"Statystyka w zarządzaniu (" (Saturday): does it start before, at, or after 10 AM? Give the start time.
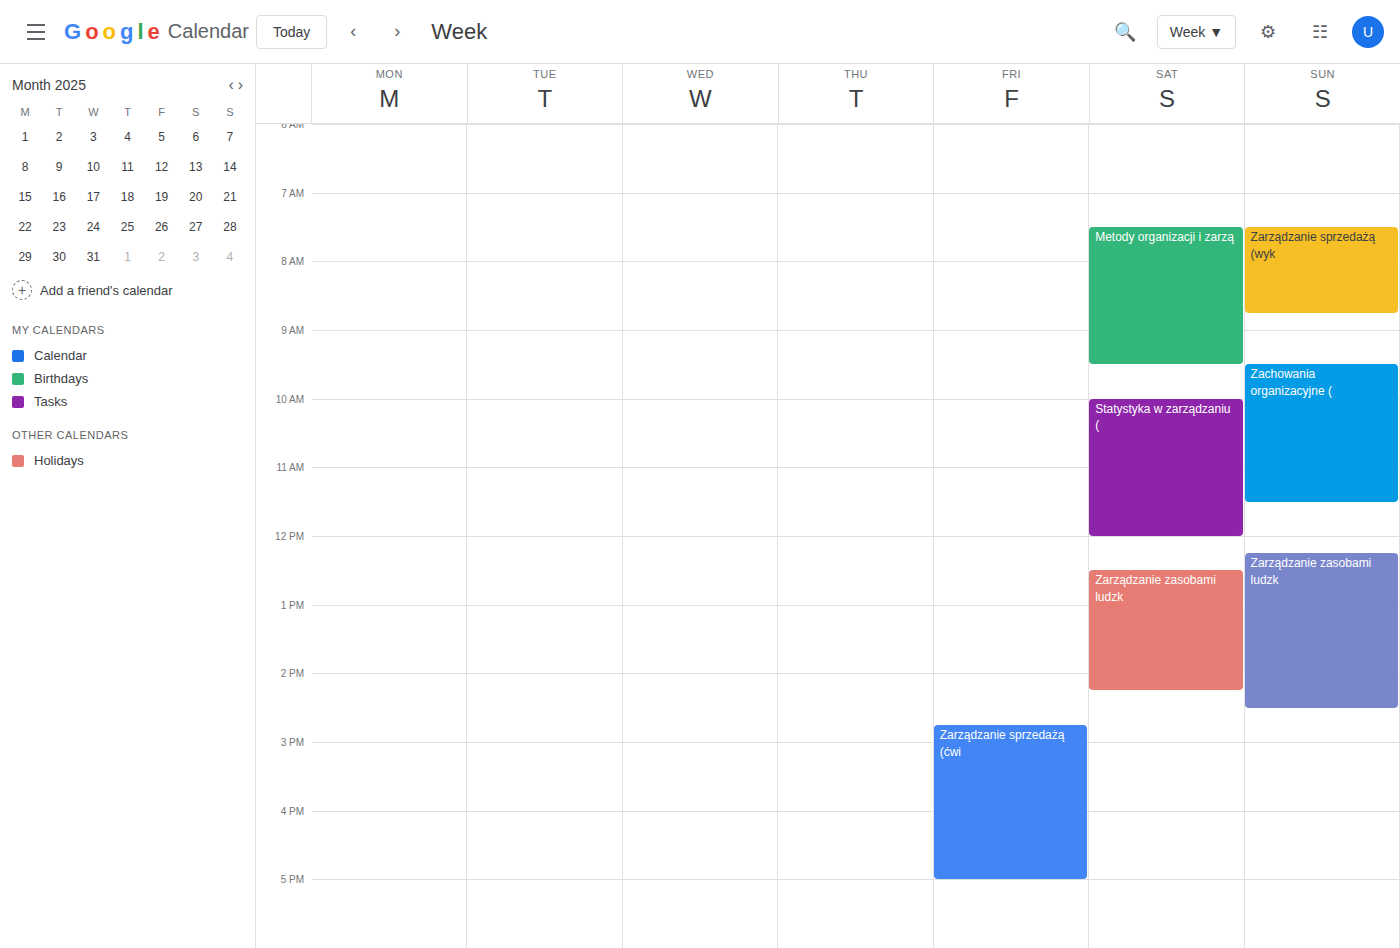
10:00 AM -- exactly at 10 AM, on the 10 AM line.